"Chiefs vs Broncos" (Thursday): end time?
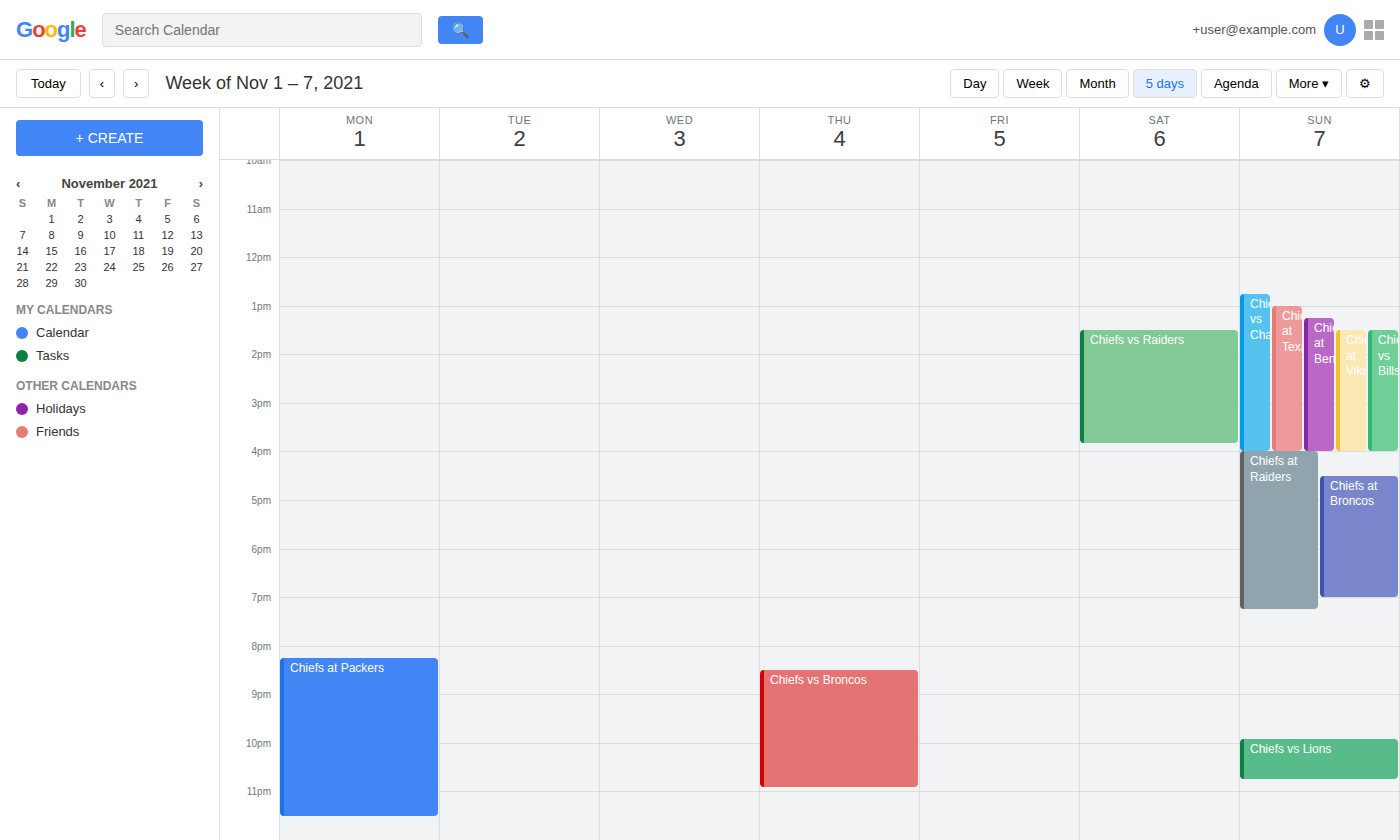
10:55 PM